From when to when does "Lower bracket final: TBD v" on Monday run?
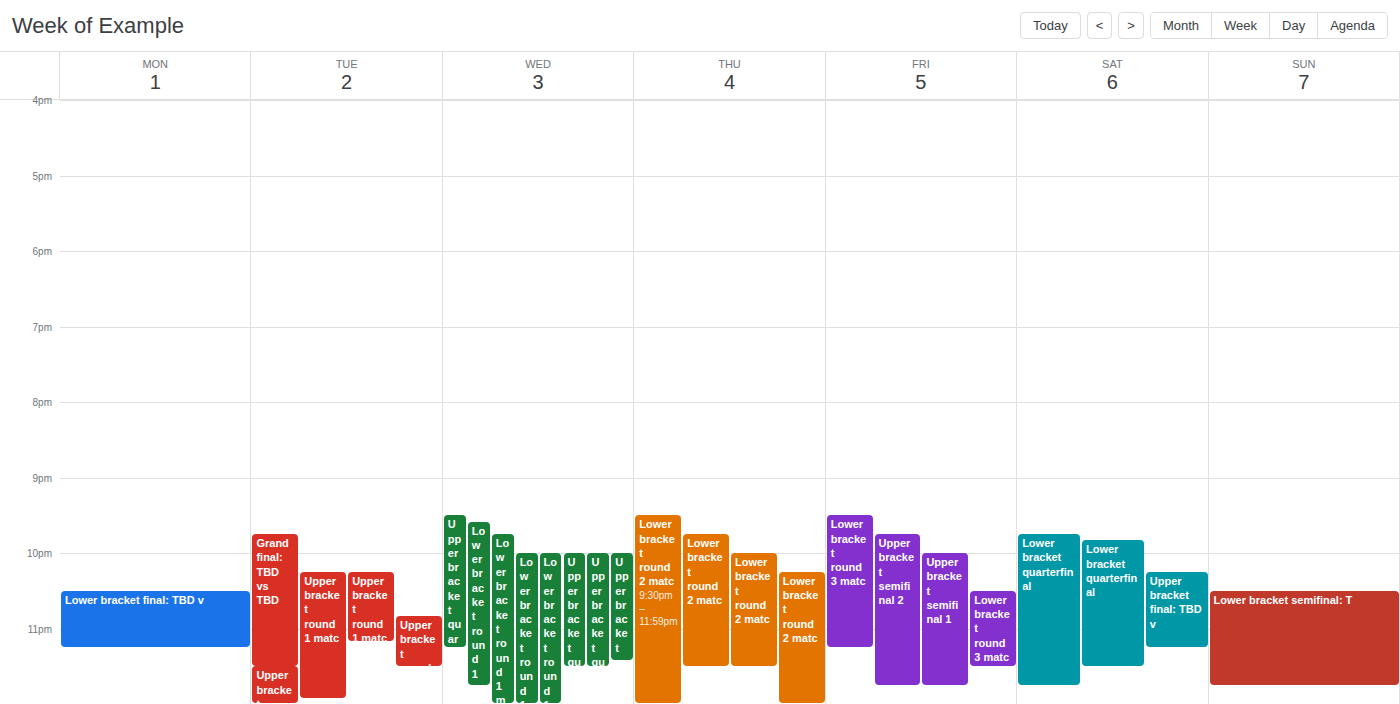
10:30 PM to 11:15 PM